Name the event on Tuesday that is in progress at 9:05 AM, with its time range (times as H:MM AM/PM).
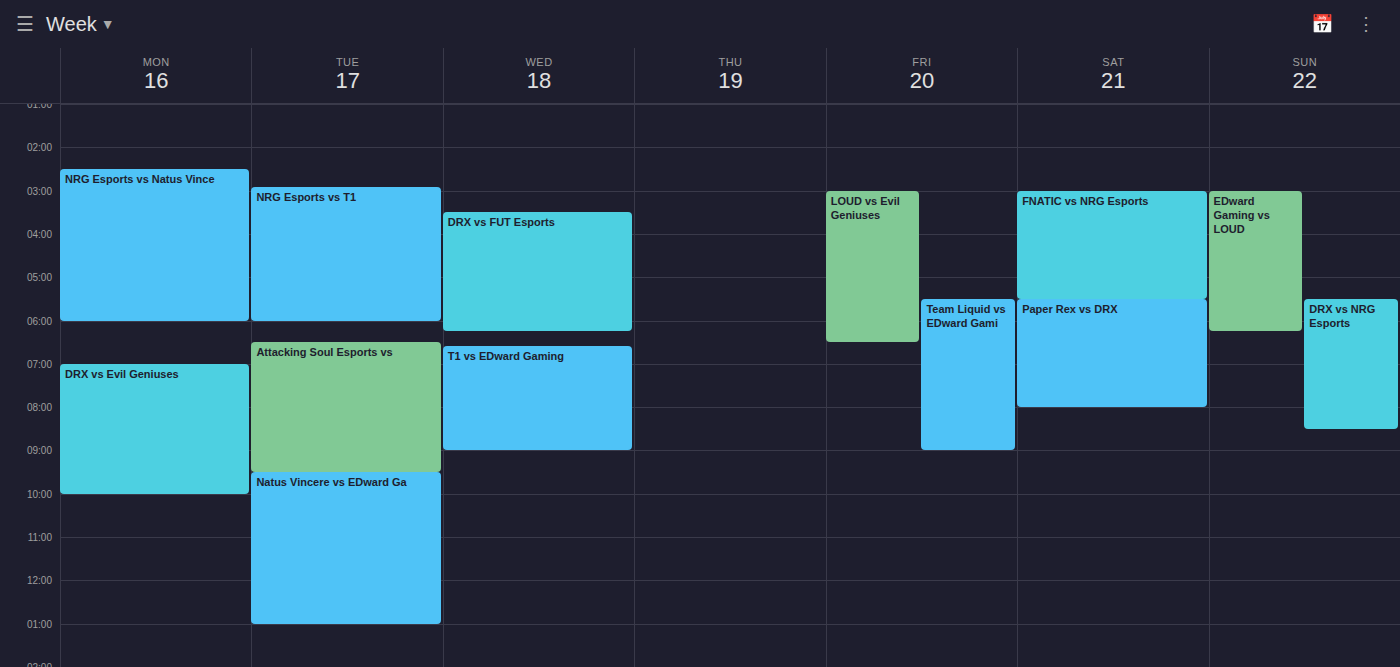
"Attacking Soul Esports vs", 6:30 AM to 9:30 AM